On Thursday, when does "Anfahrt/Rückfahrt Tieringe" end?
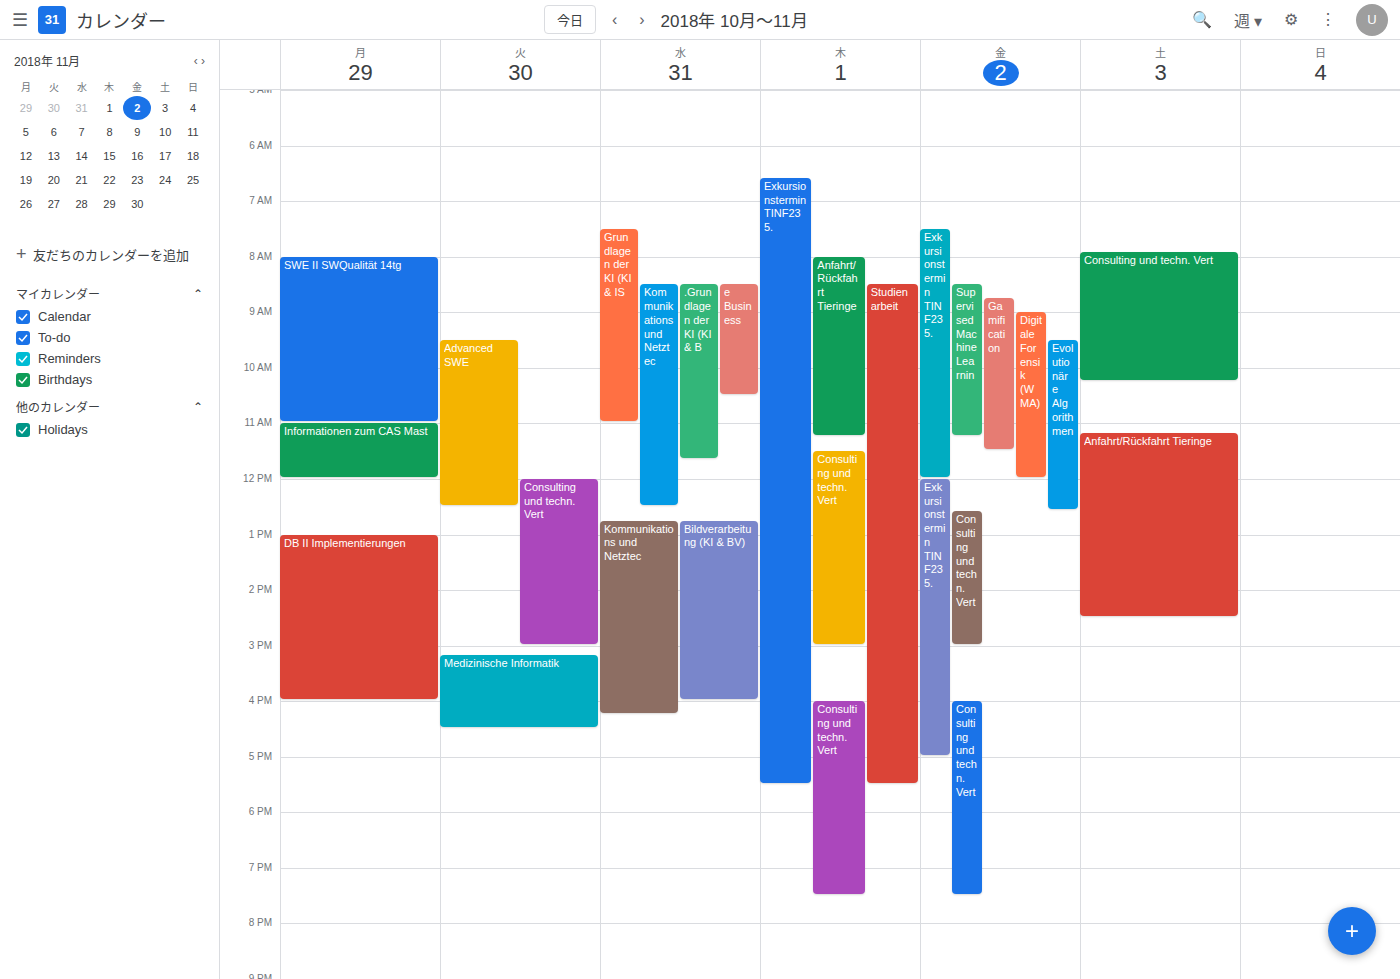
11:15